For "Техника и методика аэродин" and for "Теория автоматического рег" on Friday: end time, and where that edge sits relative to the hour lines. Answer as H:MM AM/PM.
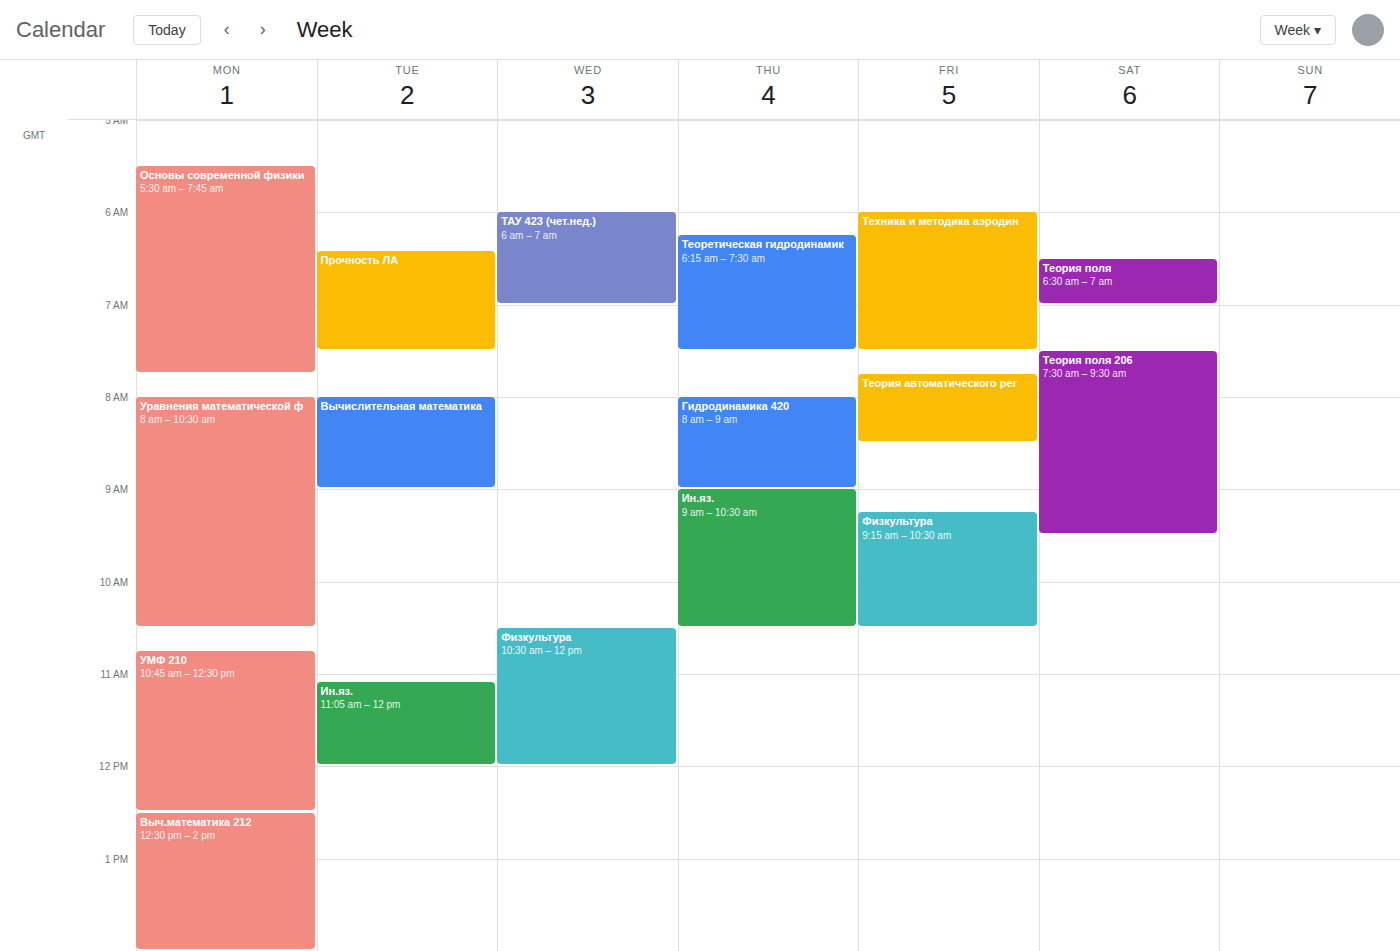
"Техника и методика аэродин": 7:30 AM, halfway between the 7 AM and 8 AM lines. "Теория автоматического рег": 8:30 AM, halfway between the 8 AM and 9 AM lines.